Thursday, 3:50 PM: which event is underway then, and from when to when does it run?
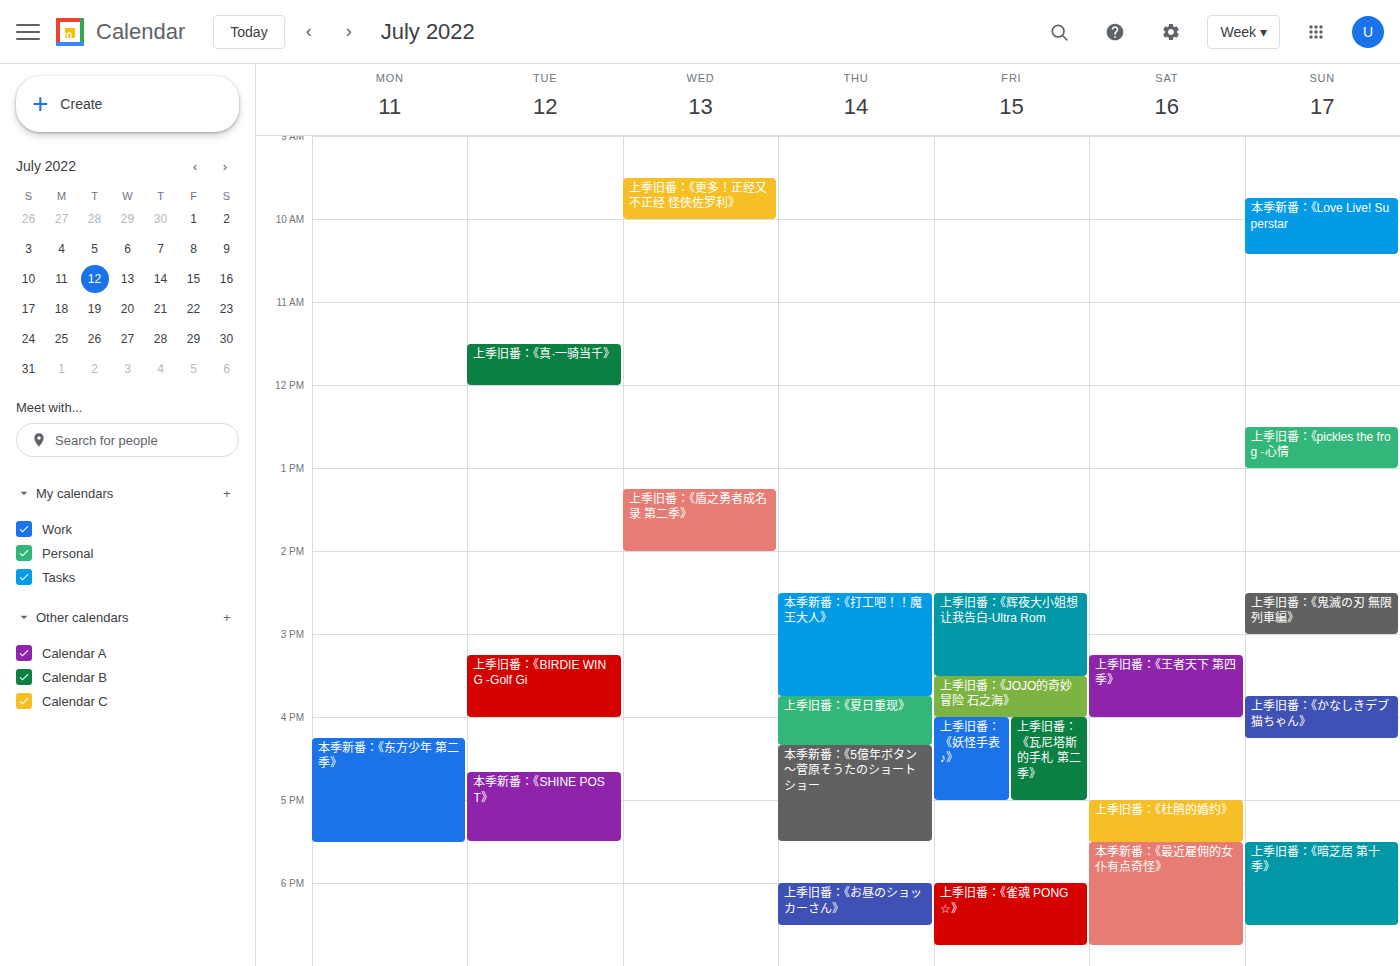
"上季旧番：《夏日重现》", 3:45 PM to 4:20 PM